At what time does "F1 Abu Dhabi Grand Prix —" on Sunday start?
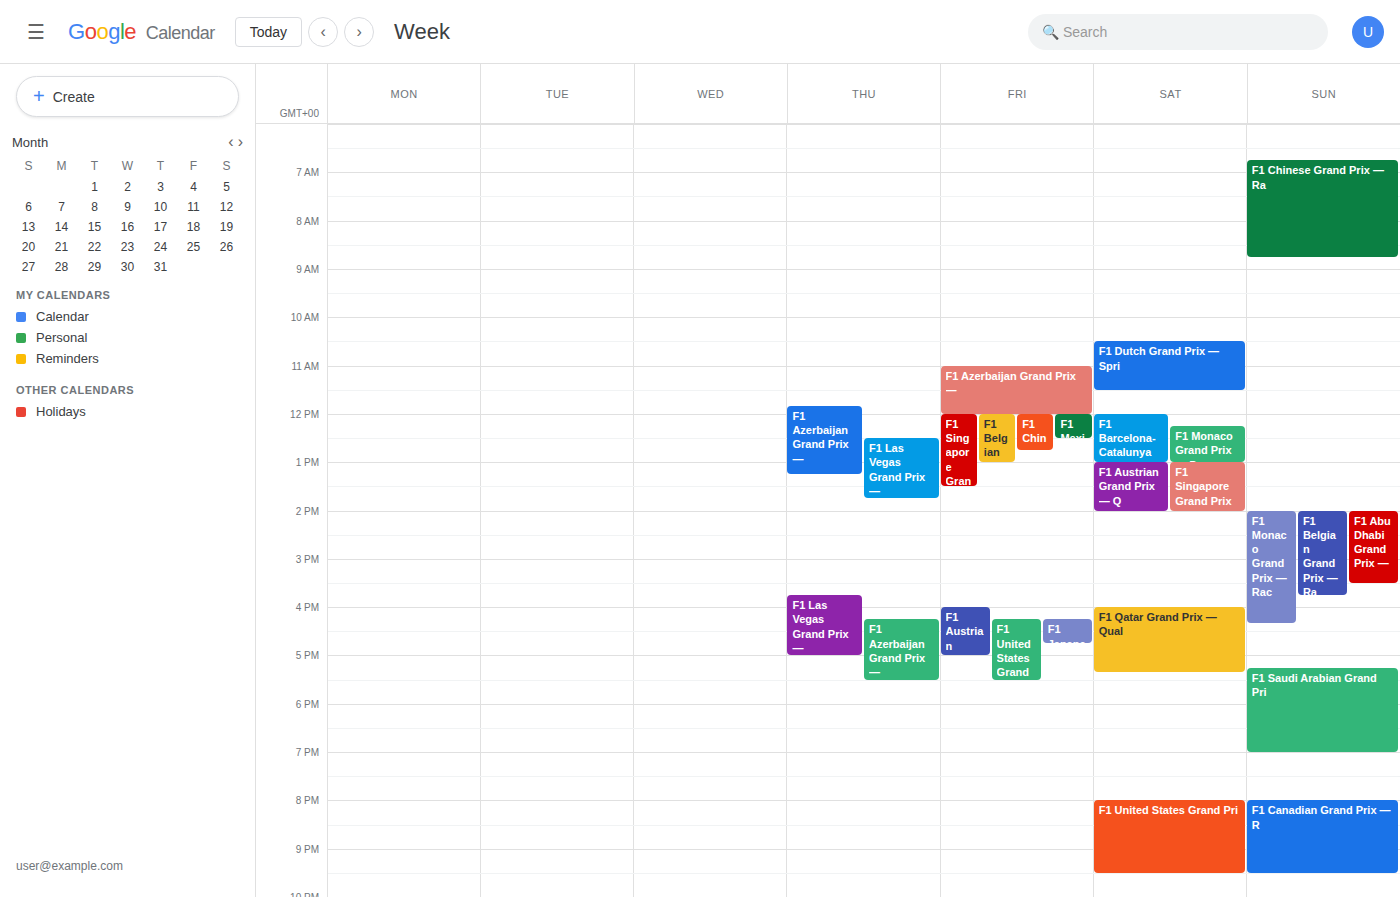
2:00 PM